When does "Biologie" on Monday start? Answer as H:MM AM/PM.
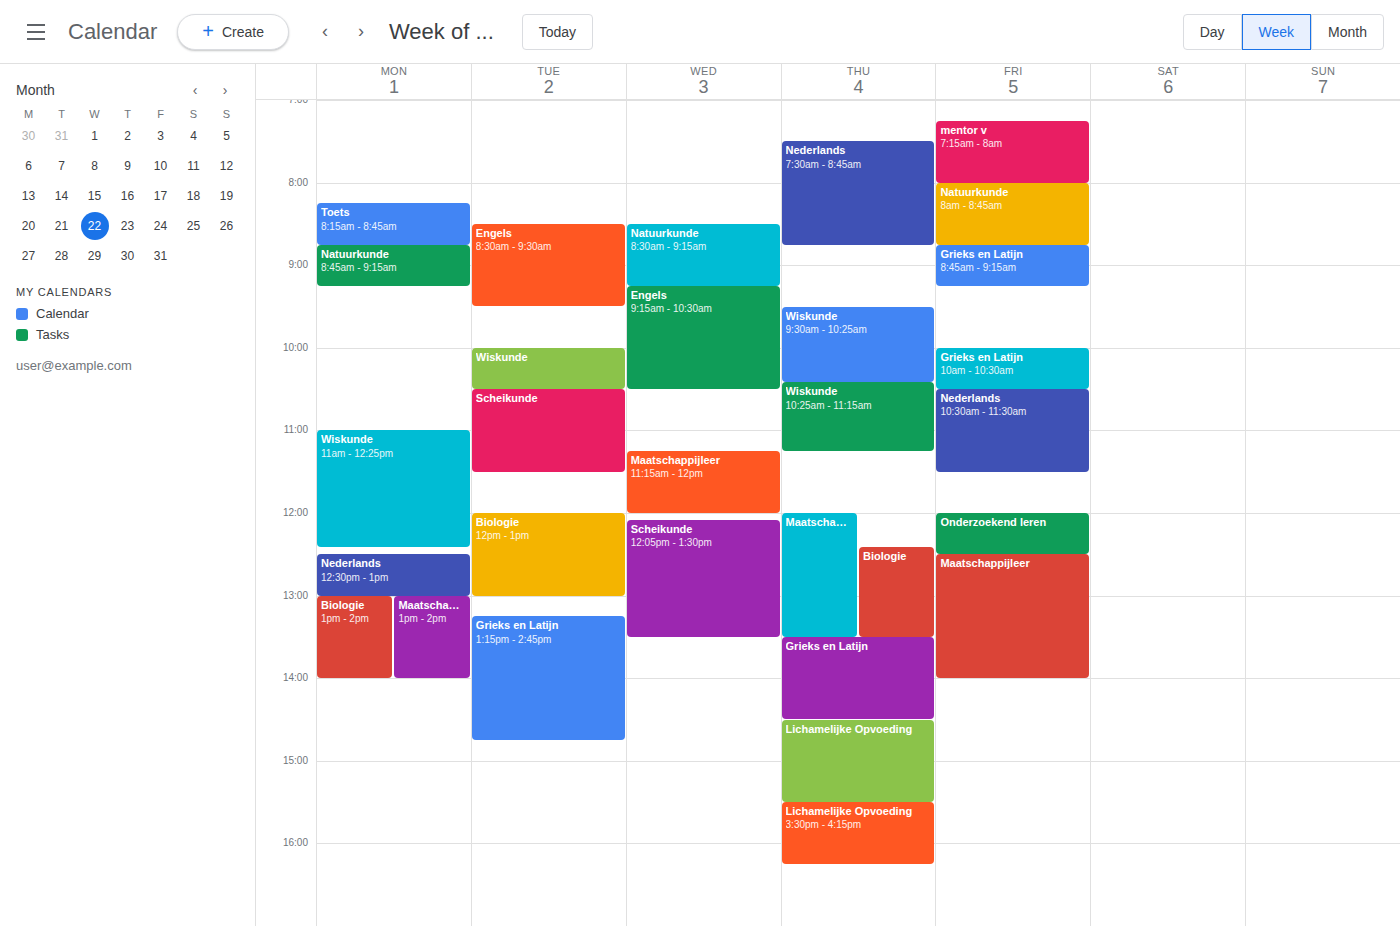
1:00 PM